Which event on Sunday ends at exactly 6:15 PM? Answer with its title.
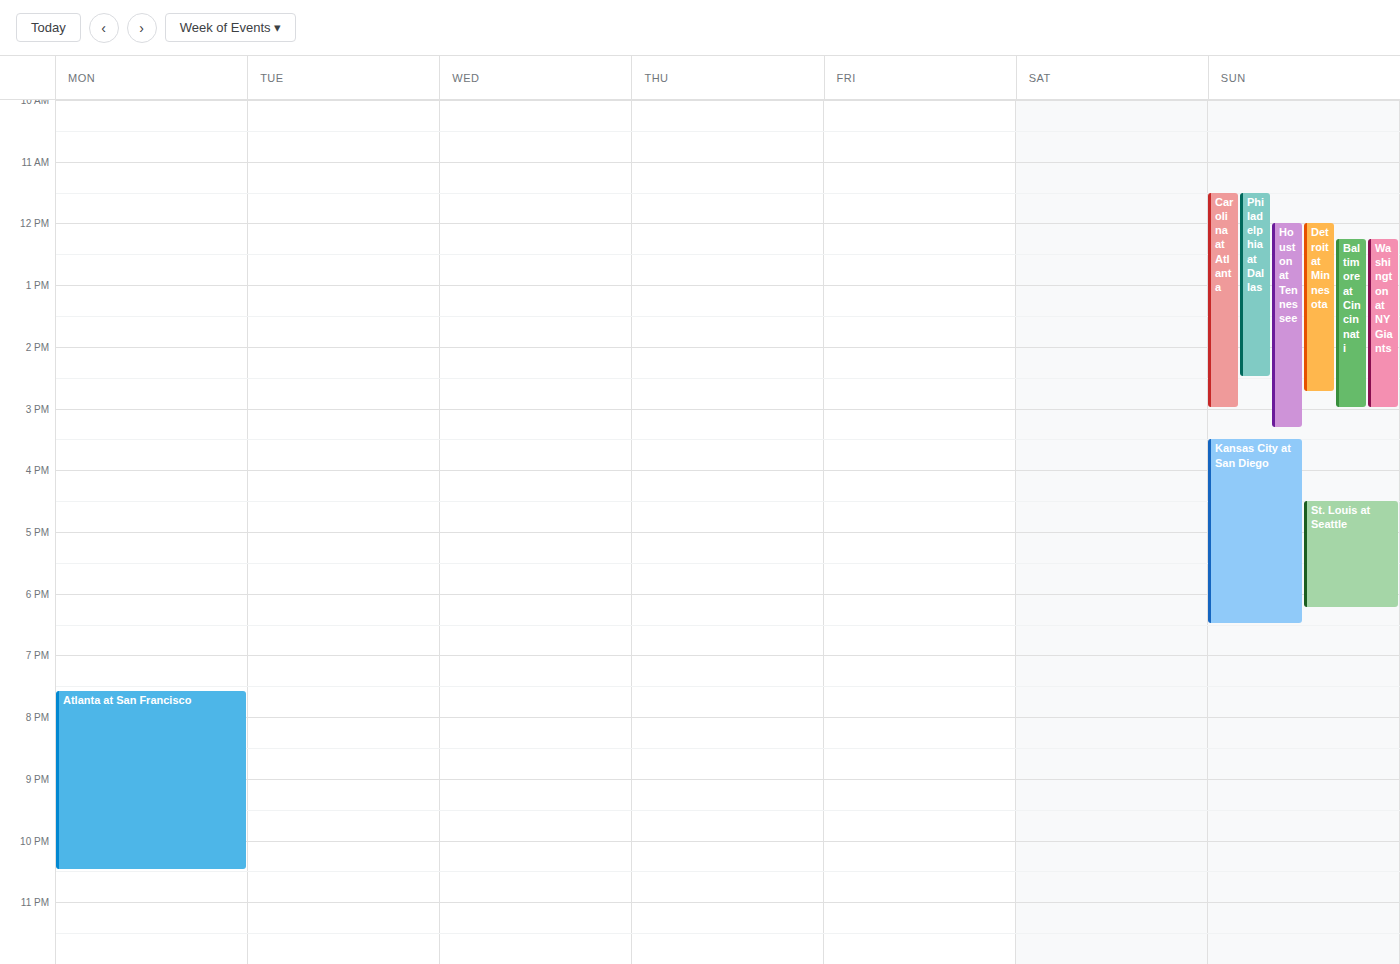
"St. Louis at Seattle"